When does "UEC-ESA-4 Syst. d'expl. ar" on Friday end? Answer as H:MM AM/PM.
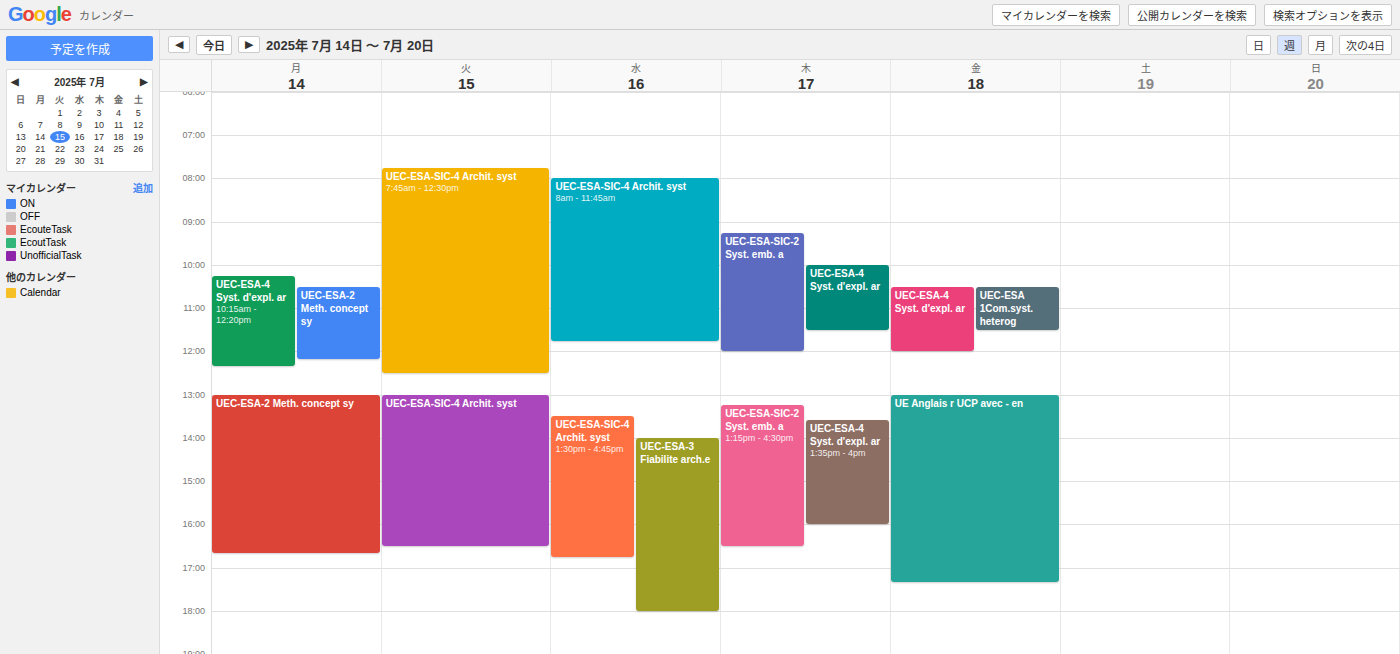
12:00 PM